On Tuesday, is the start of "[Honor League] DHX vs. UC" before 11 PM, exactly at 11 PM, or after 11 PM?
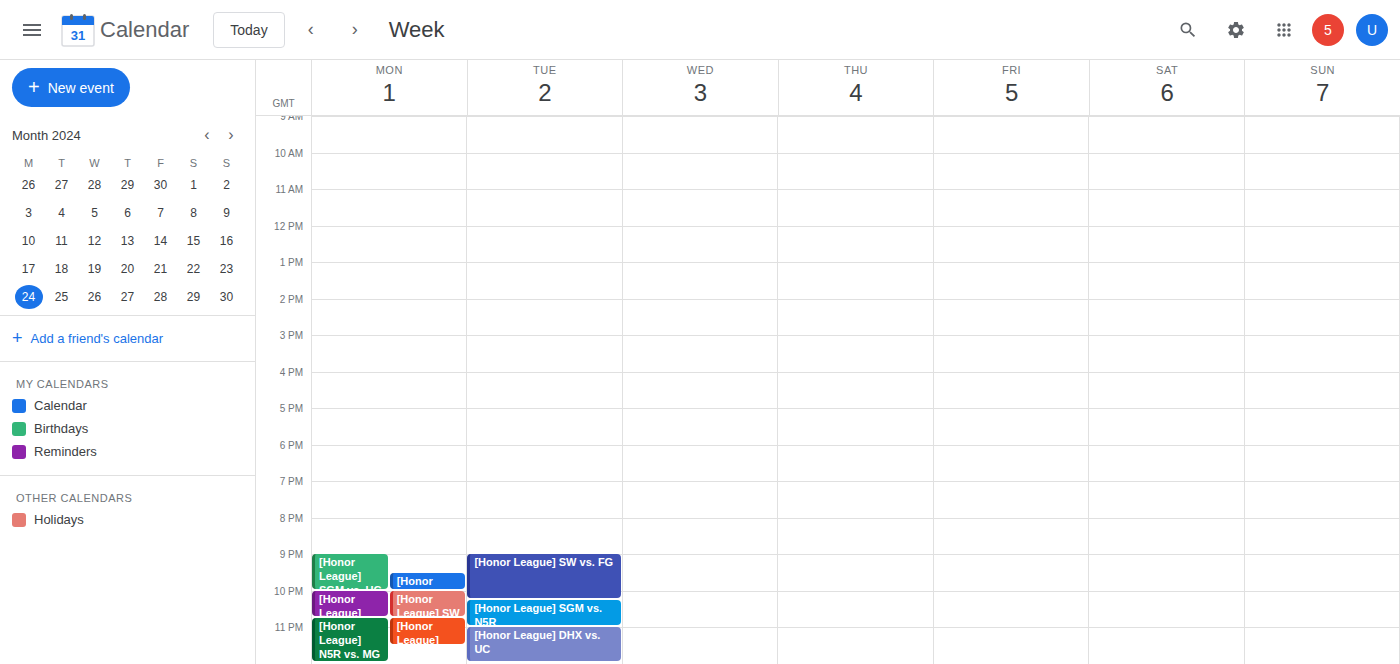
11:00 PM -- exactly at 11 PM, on the 11 PM line.